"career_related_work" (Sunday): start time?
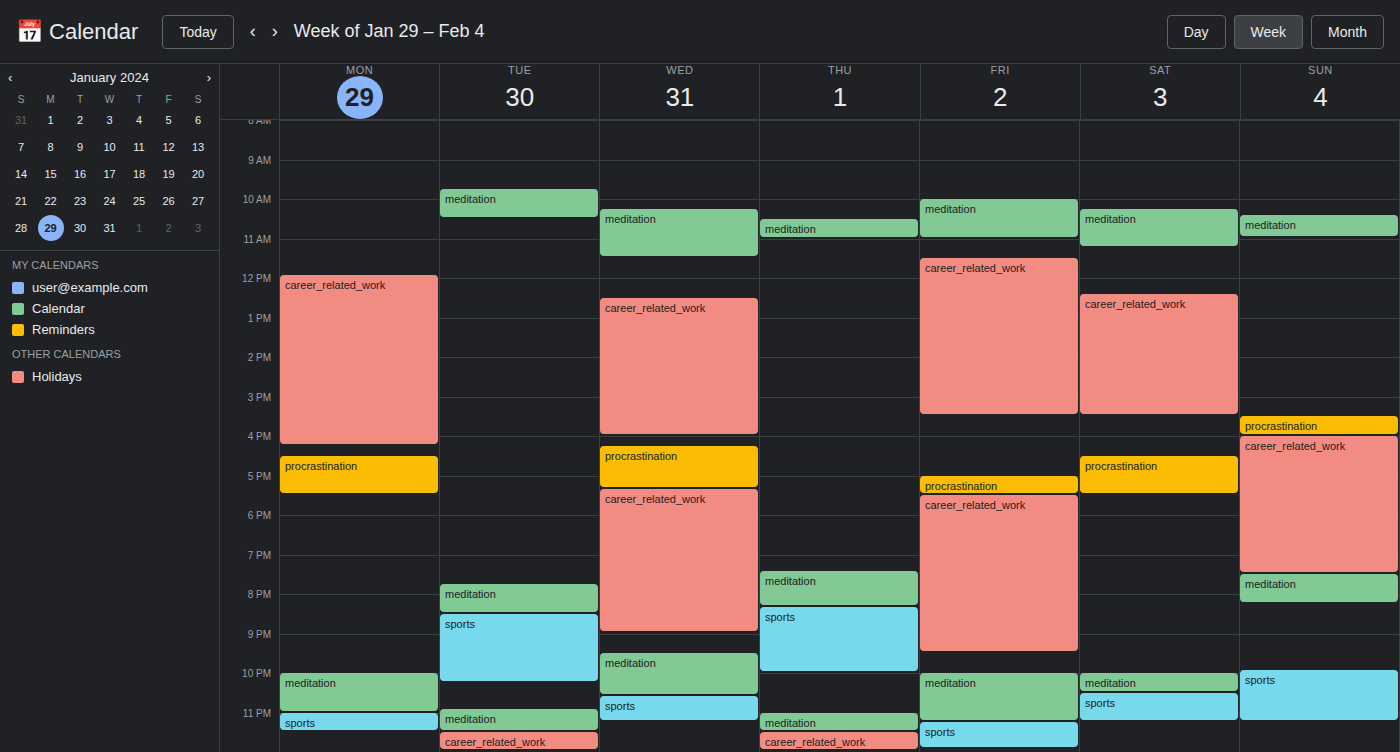
4:00 PM